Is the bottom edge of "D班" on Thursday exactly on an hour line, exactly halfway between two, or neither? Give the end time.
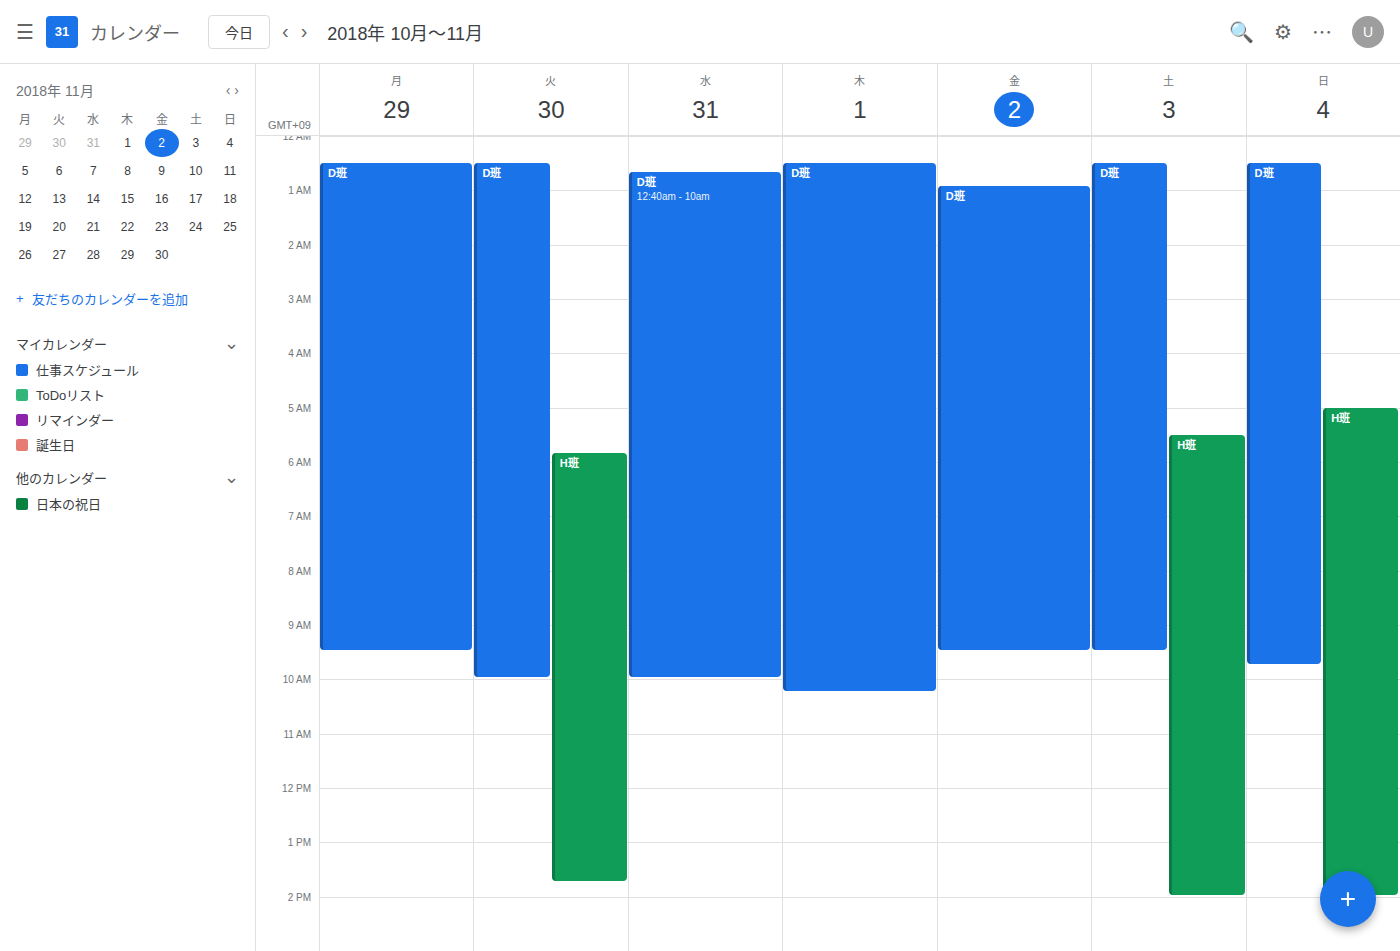
10:15 -- neither: a quarter of the way from the 10:00 line to the 11:00 line.